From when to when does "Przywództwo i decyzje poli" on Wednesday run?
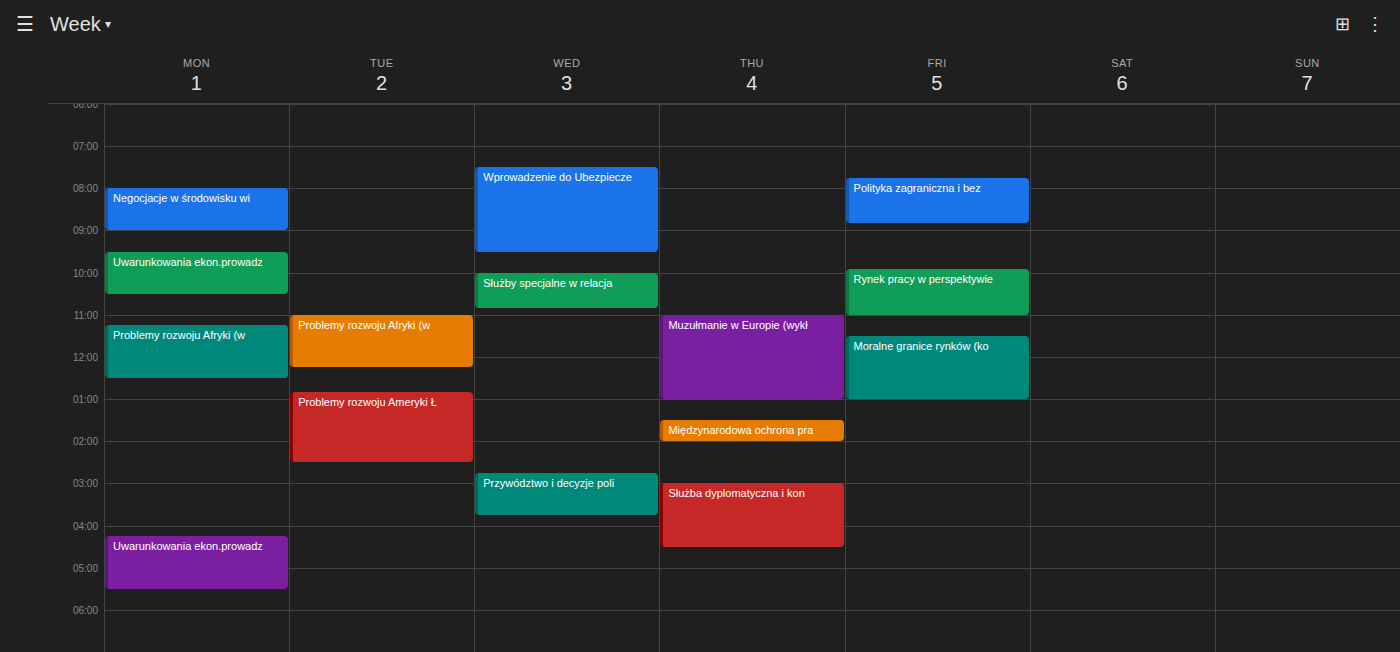
2:45 PM to 3:45 PM